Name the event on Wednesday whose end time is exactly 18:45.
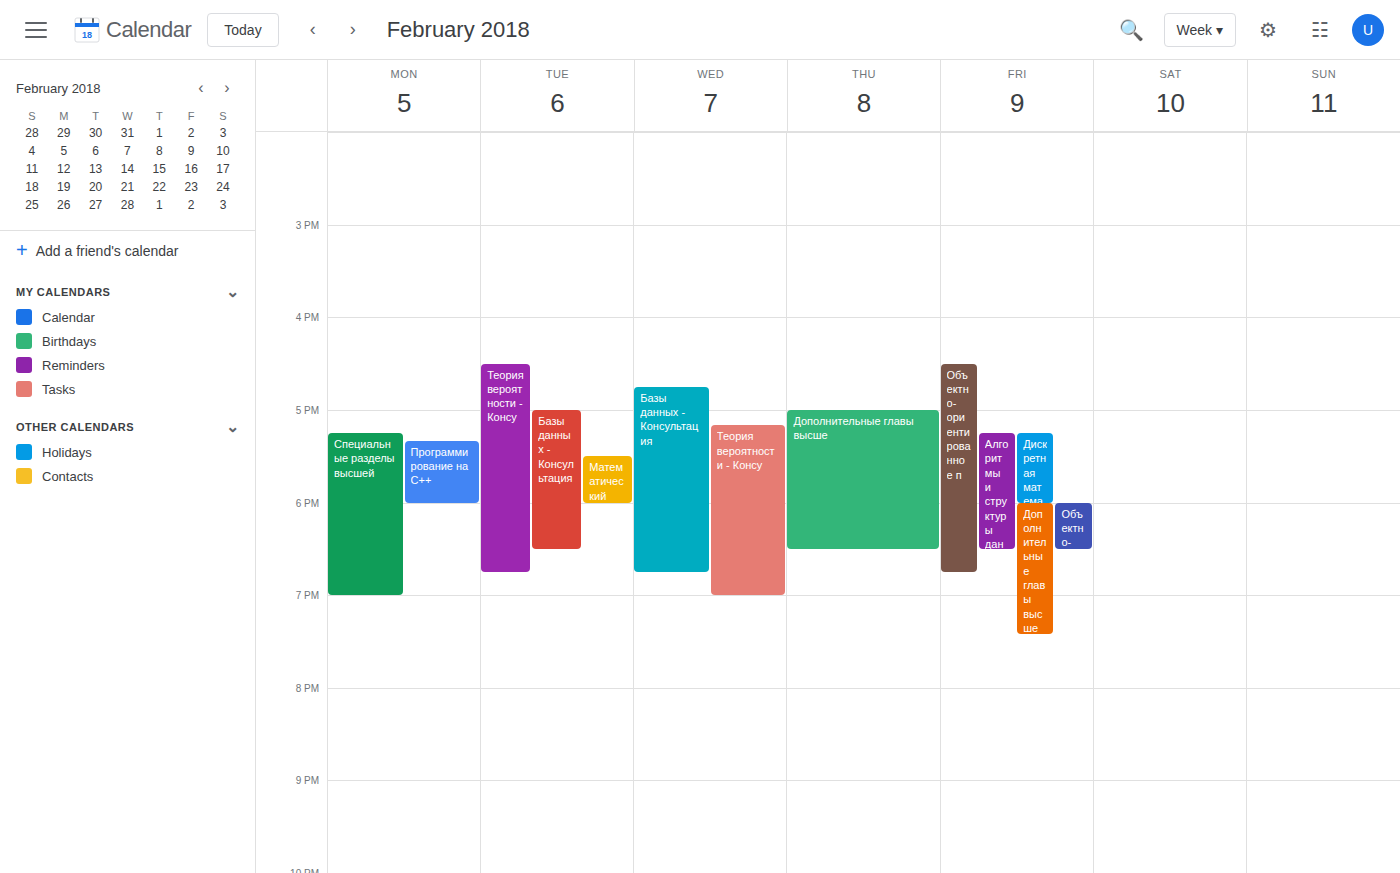
"Базы данных - Консультация"